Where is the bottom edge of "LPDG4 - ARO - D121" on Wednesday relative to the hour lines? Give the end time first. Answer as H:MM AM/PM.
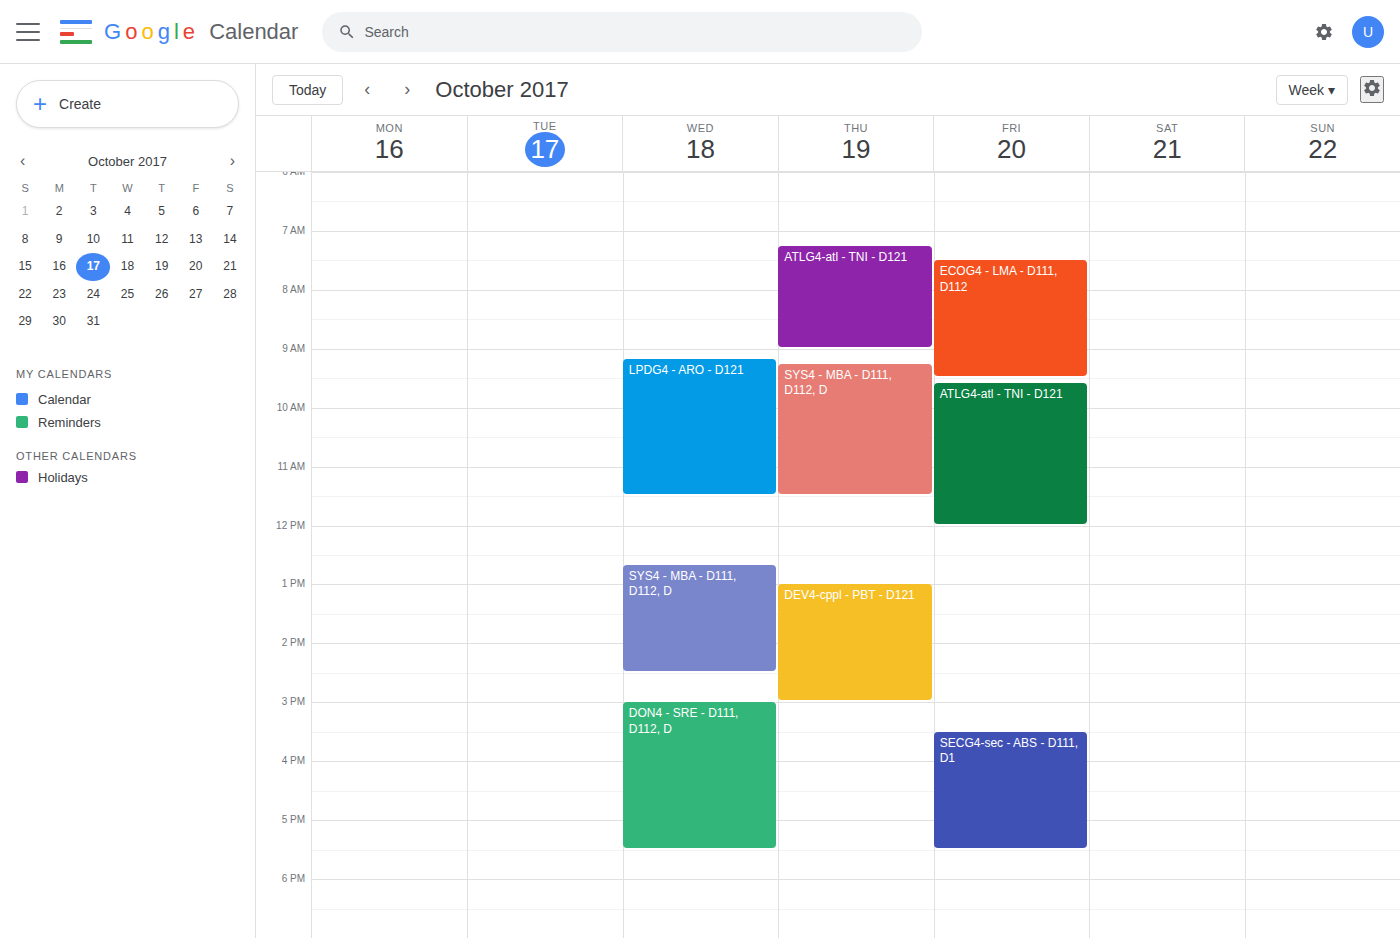
11:30 AM -- halfway between the 11 AM and 12 PM lines.